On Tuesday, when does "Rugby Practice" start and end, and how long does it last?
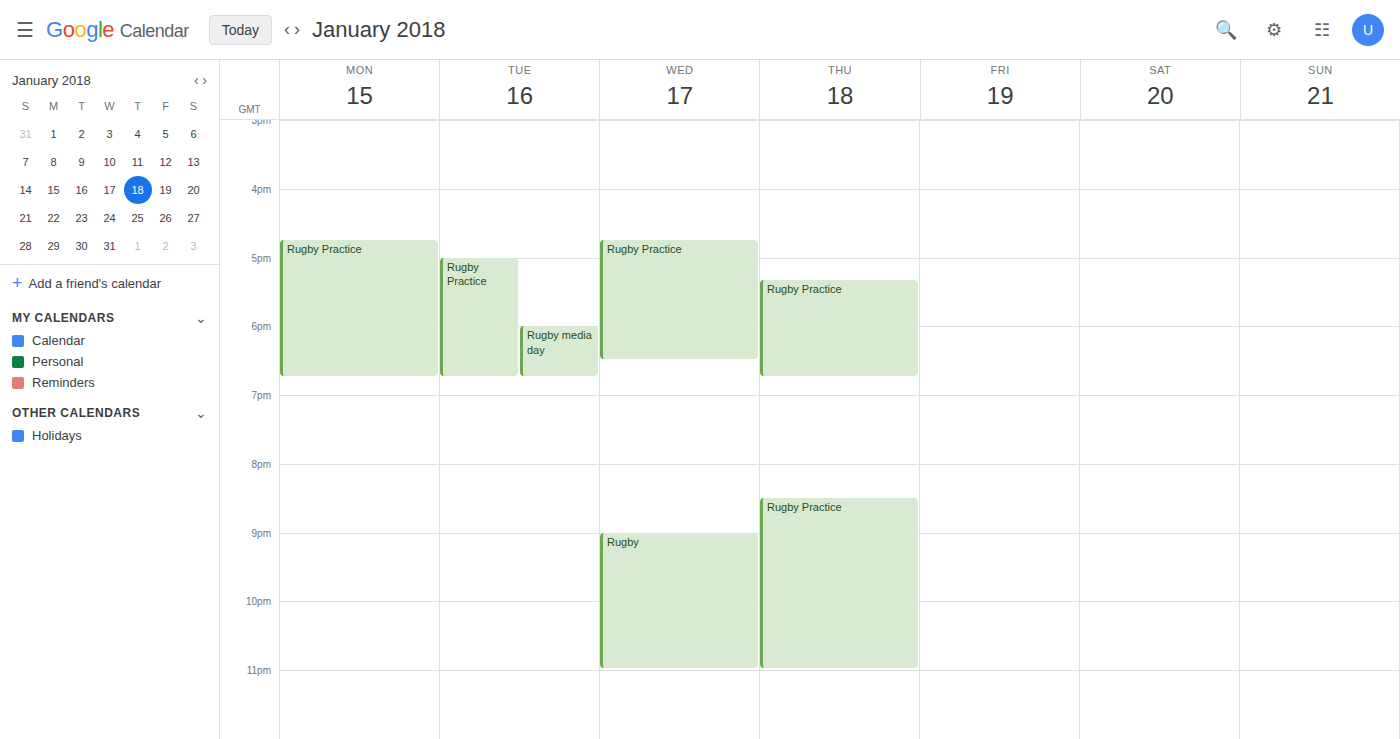
5:00 PM to 6:45 PM, 1 hour 45 minutes